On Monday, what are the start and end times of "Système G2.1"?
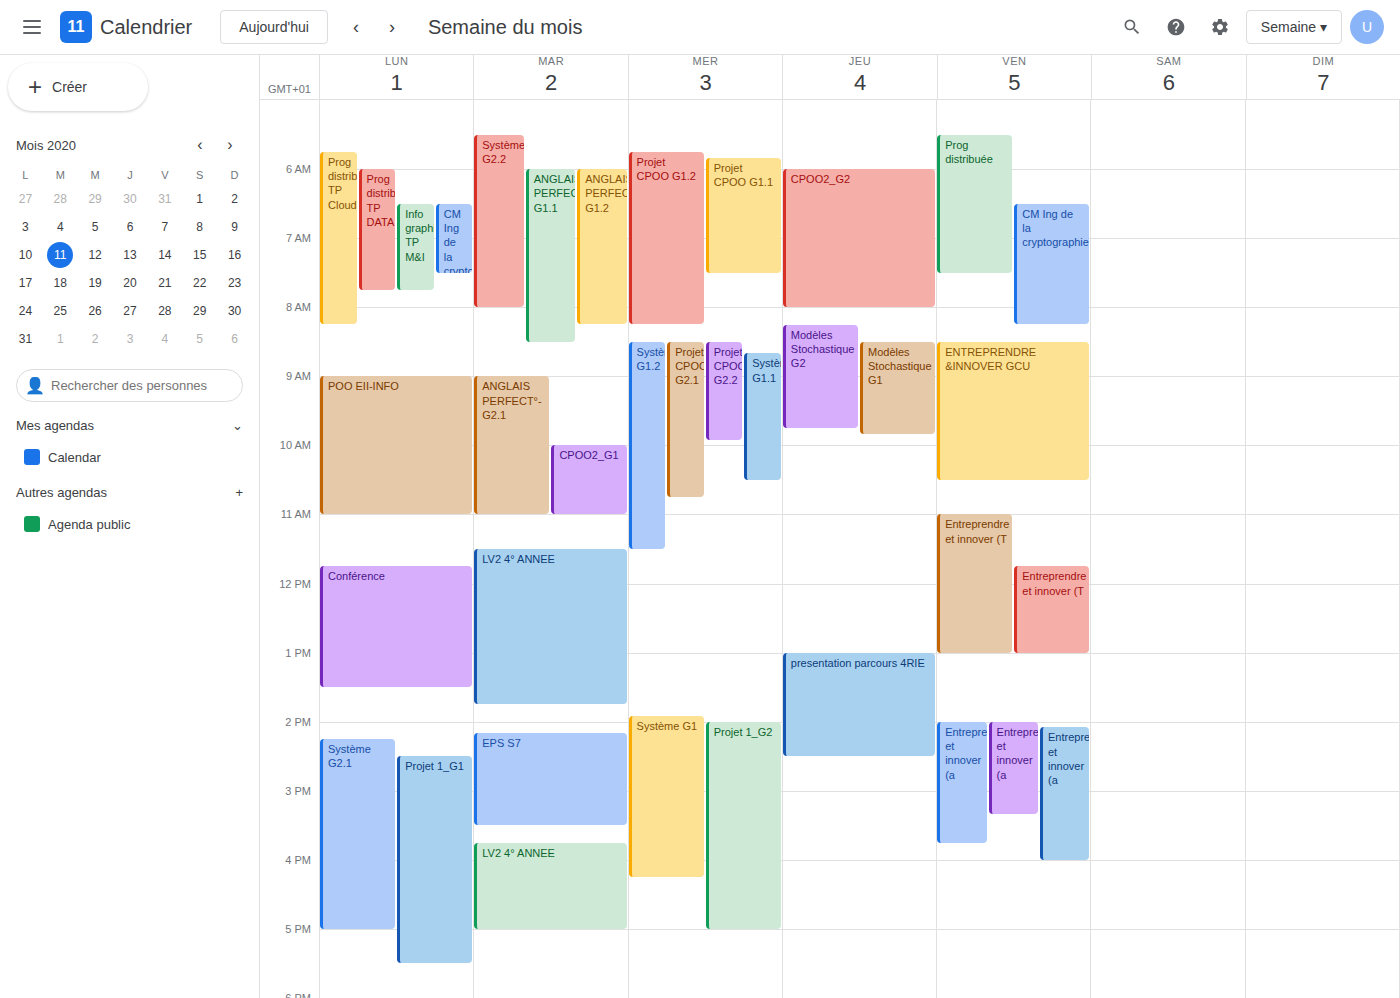
2:15 PM to 5:00 PM